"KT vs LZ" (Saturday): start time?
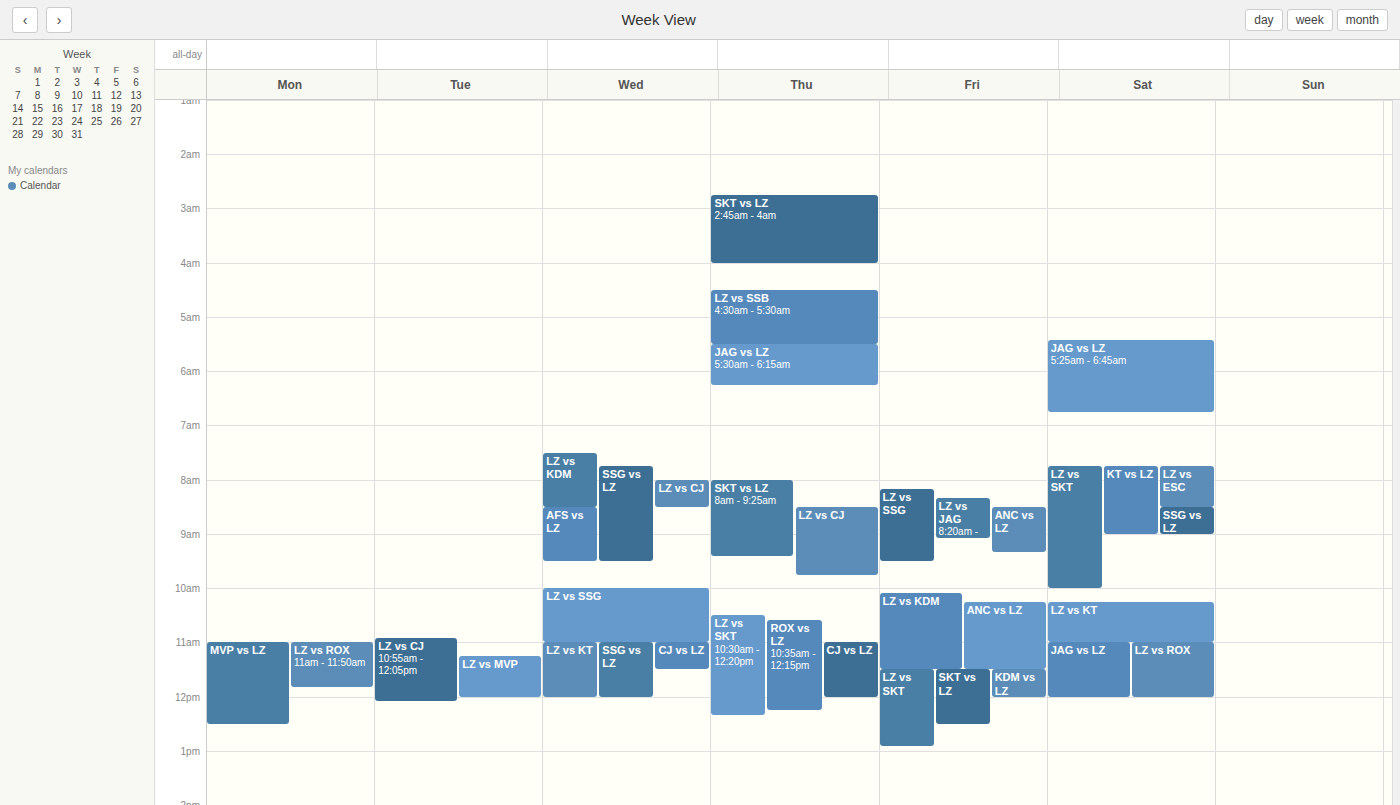
7:45 AM